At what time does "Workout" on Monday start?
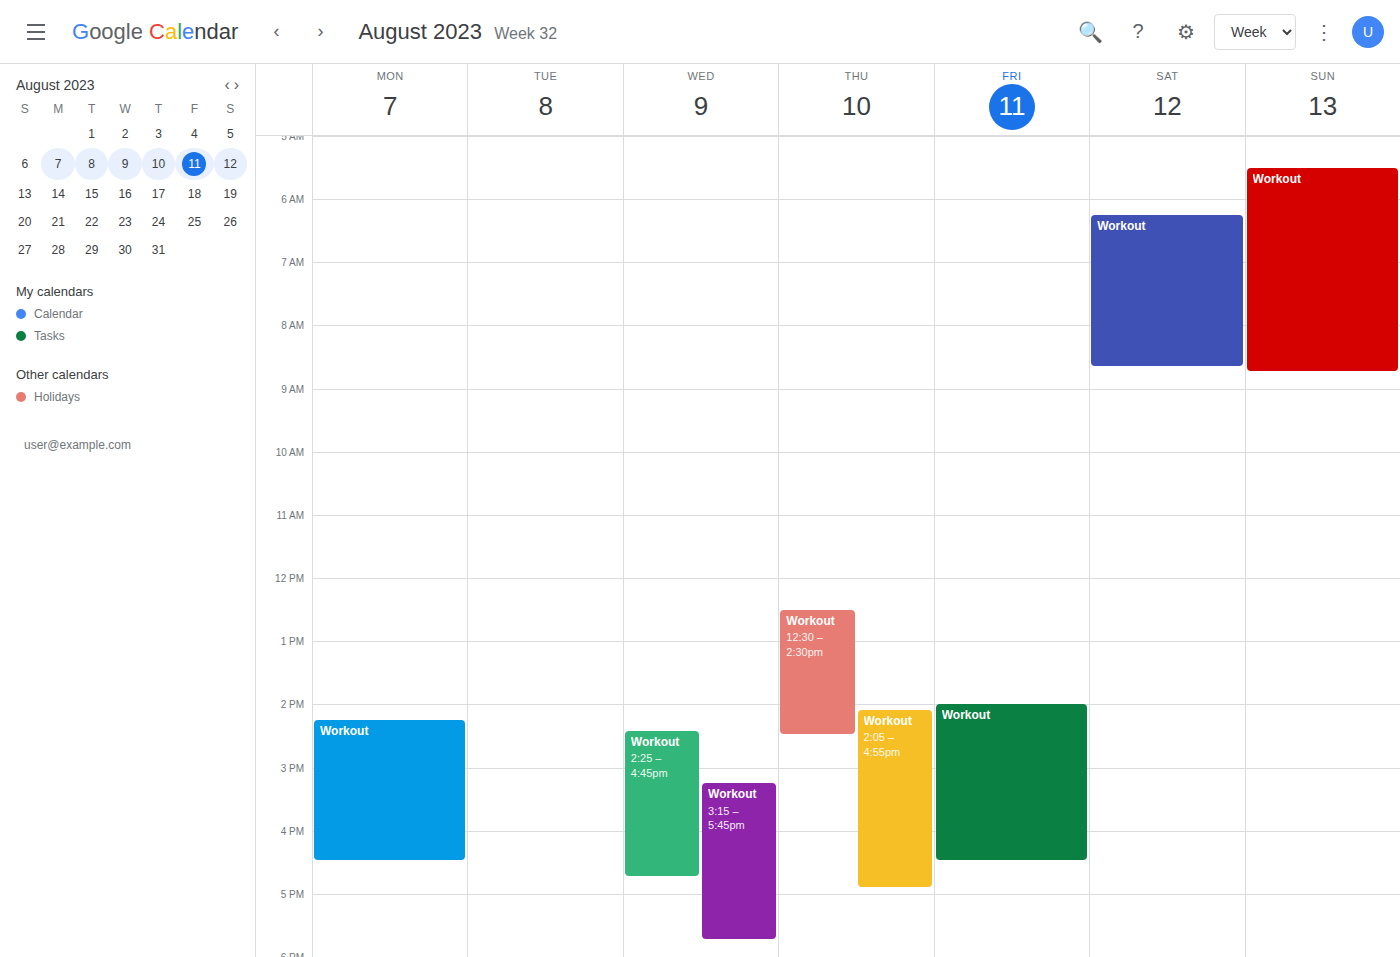
2:15 PM